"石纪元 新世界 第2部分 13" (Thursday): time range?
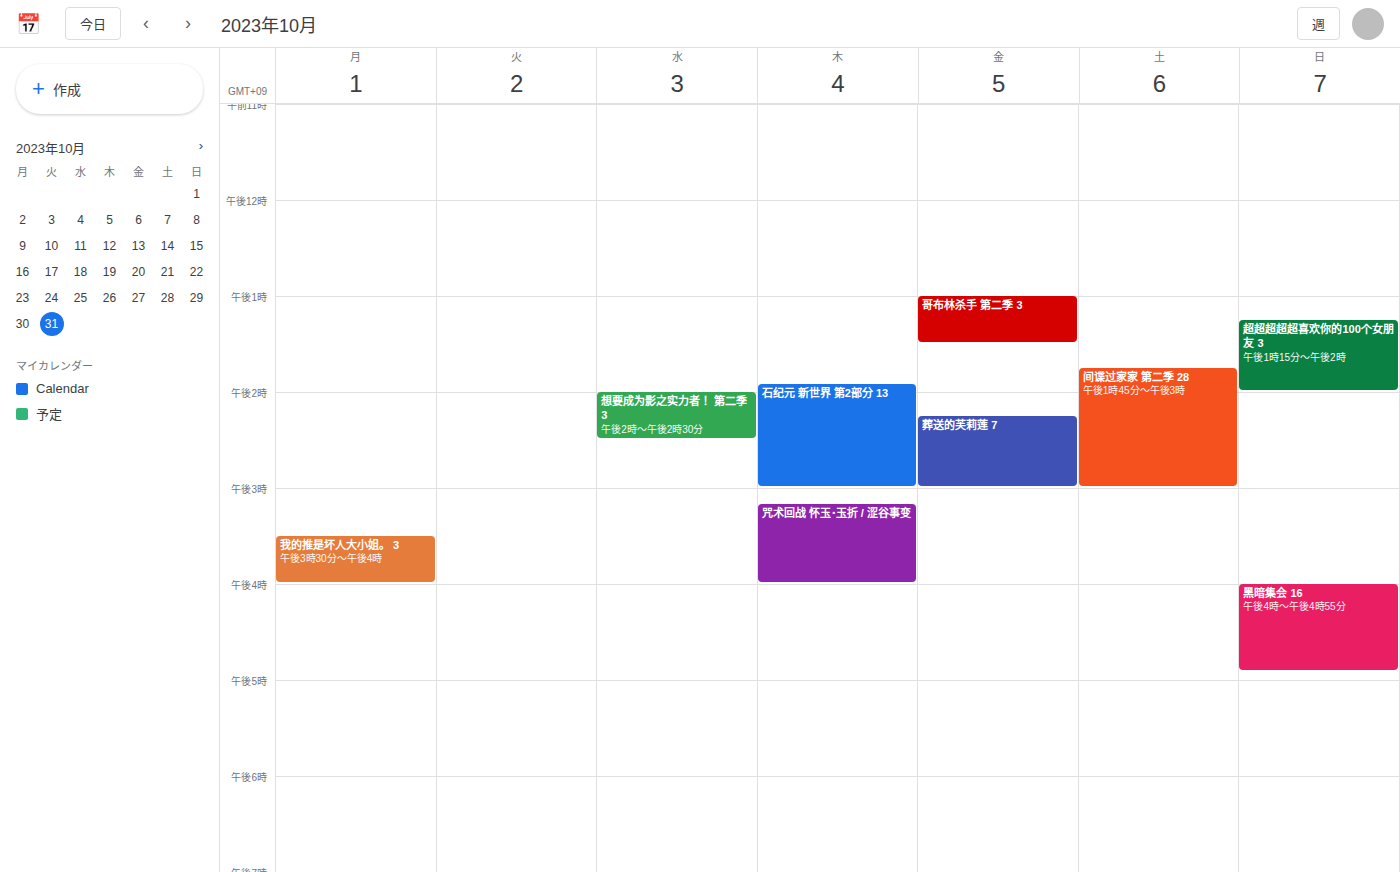
13:55 to 15:00